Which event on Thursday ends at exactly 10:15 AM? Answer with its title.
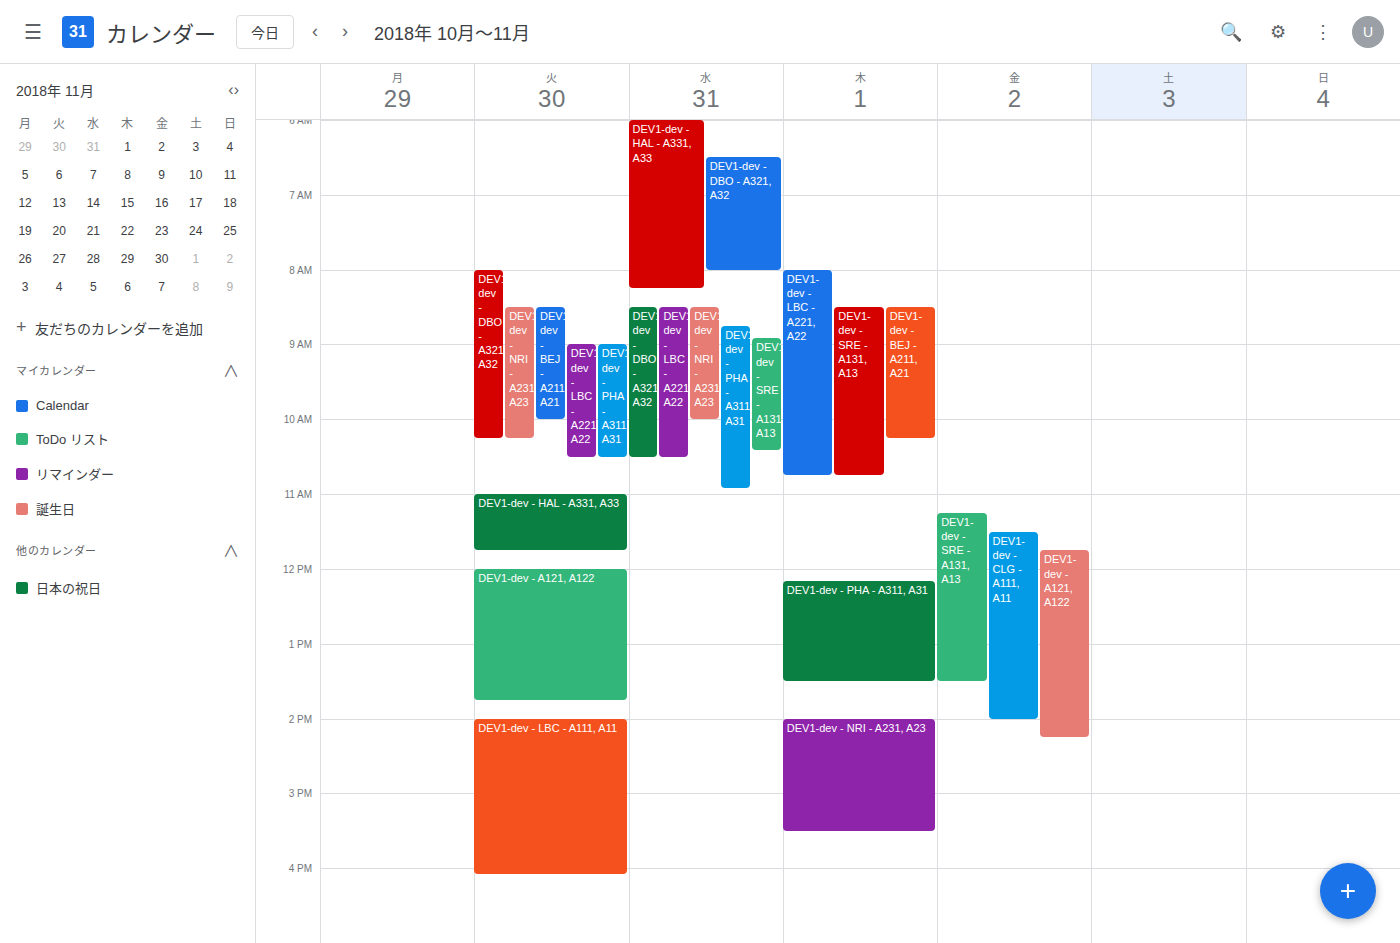
"DEV1-dev - BEJ - A211, A21"